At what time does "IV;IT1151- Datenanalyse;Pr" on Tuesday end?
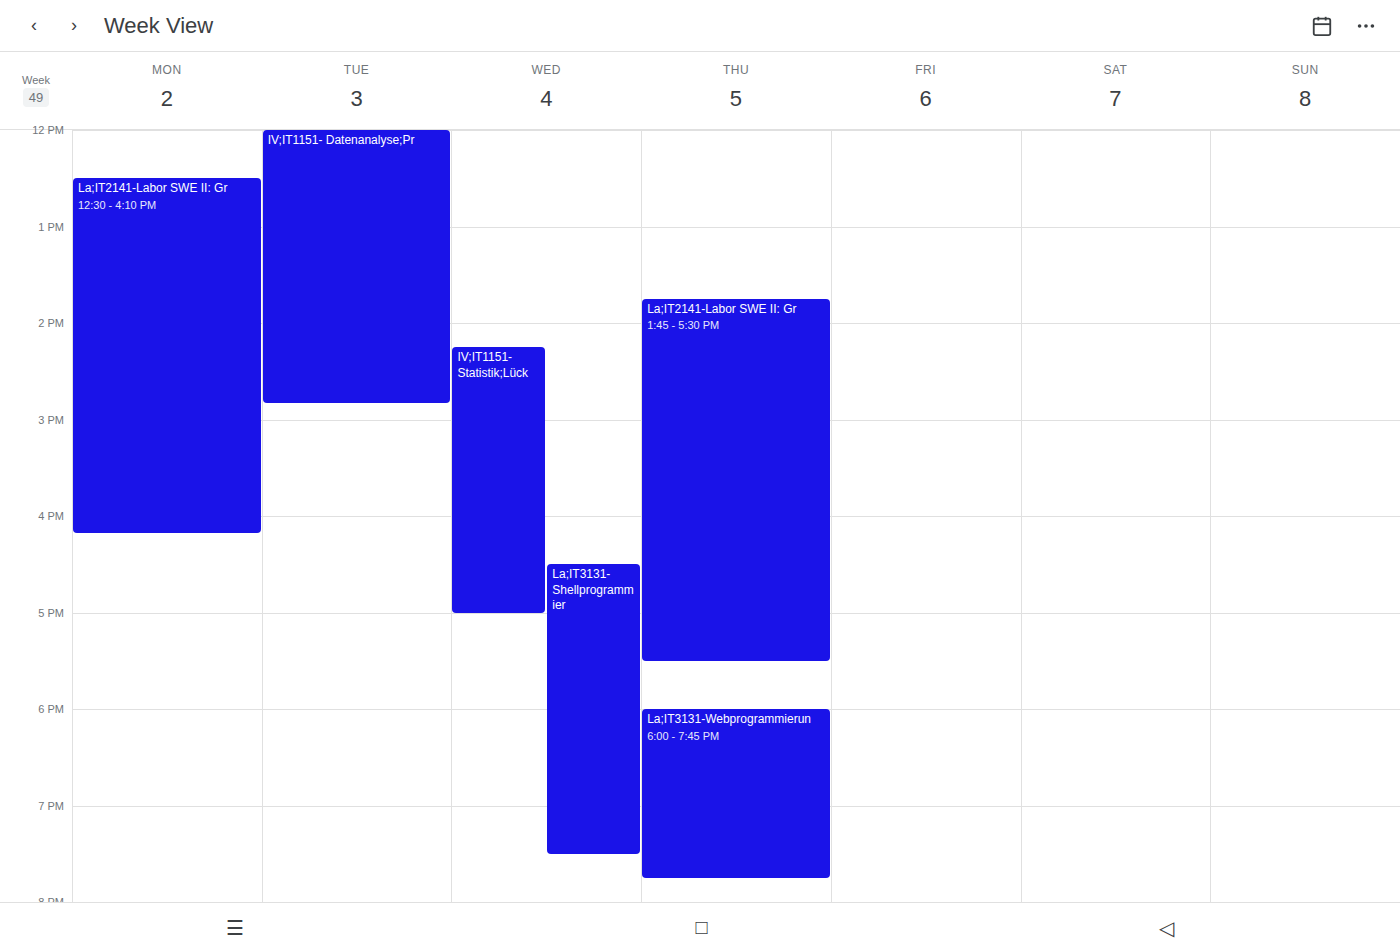
2:50 PM